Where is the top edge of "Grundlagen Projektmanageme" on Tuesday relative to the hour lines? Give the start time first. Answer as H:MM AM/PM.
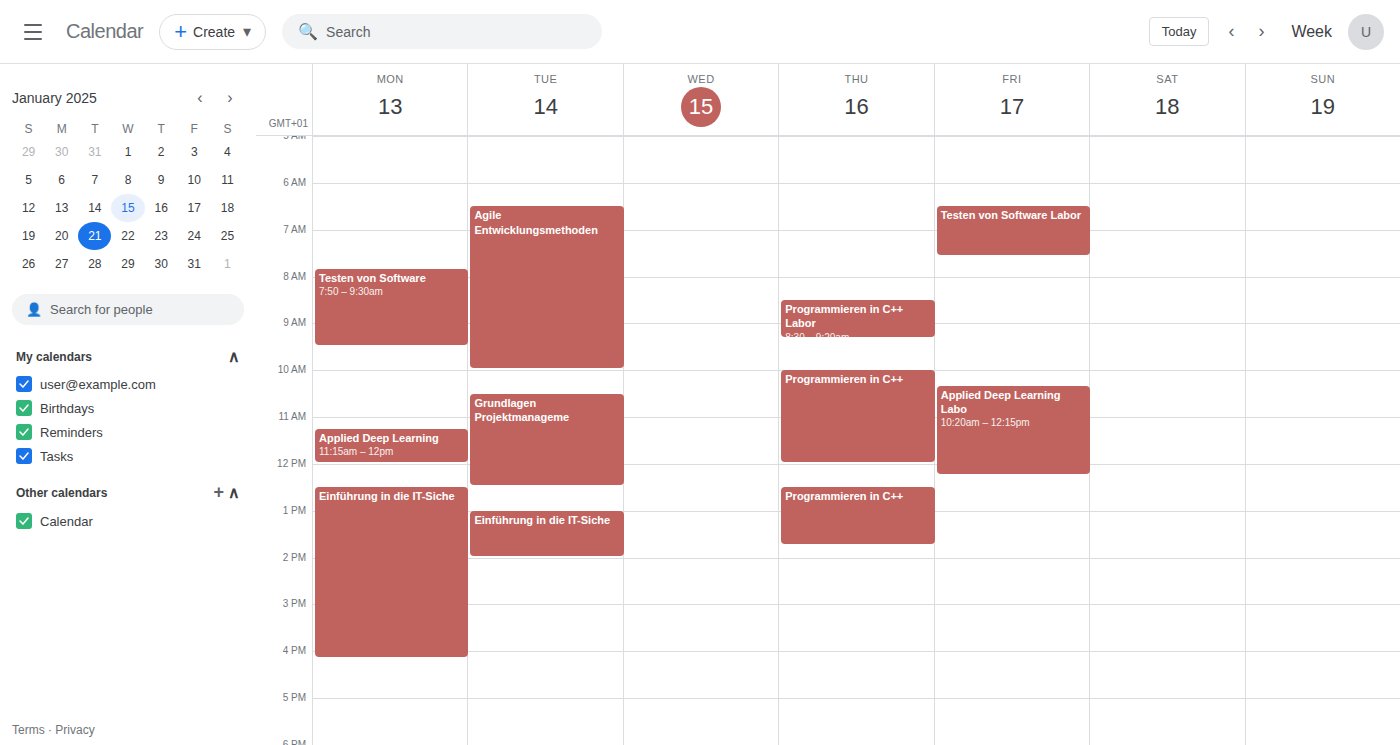
10:30 AM -- halfway between the 10 AM and 11 AM lines.